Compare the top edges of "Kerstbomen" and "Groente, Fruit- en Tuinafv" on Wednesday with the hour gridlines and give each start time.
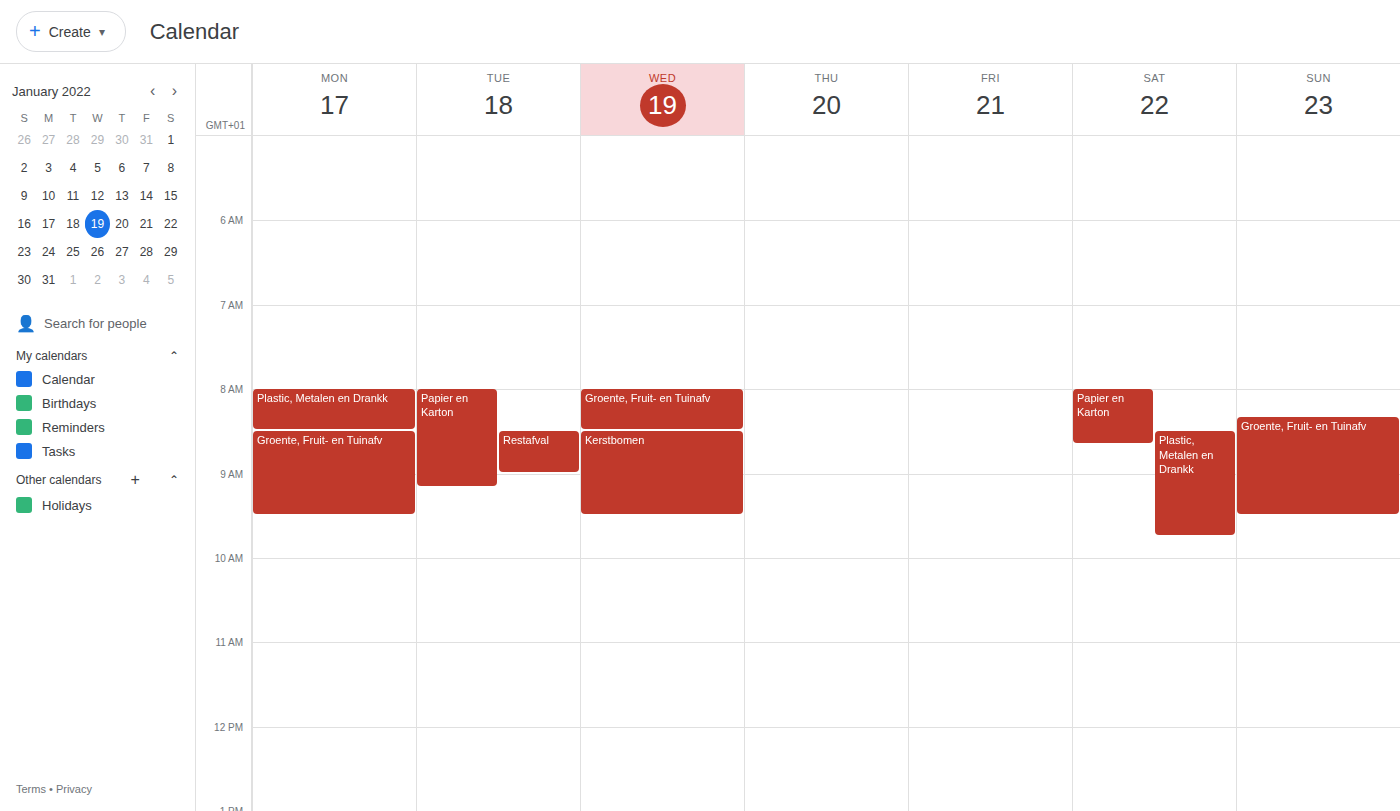
"Kerstbomen": 8:30 AM, halfway between the 8 AM and 9 AM lines. "Groente, Fruit- en Tuinafv": 8:00 AM, exactly on the 8 AM line.